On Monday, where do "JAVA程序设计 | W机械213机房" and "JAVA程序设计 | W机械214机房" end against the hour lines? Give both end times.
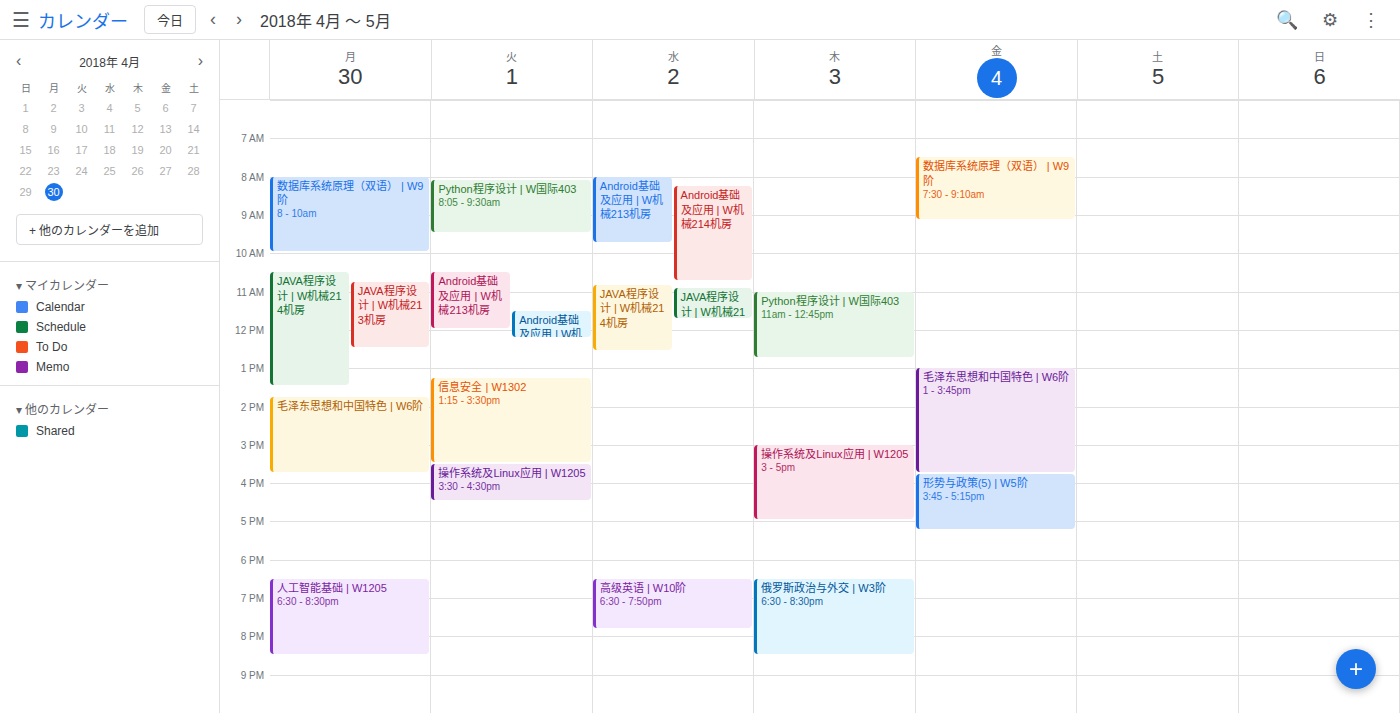
"JAVA程序设计 | W机械213机房": 12:30, halfway between the 12:00 and 13:00 lines. "JAVA程序设计 | W机械214机房": 13:30, halfway between the 13:00 and 14:00 lines.